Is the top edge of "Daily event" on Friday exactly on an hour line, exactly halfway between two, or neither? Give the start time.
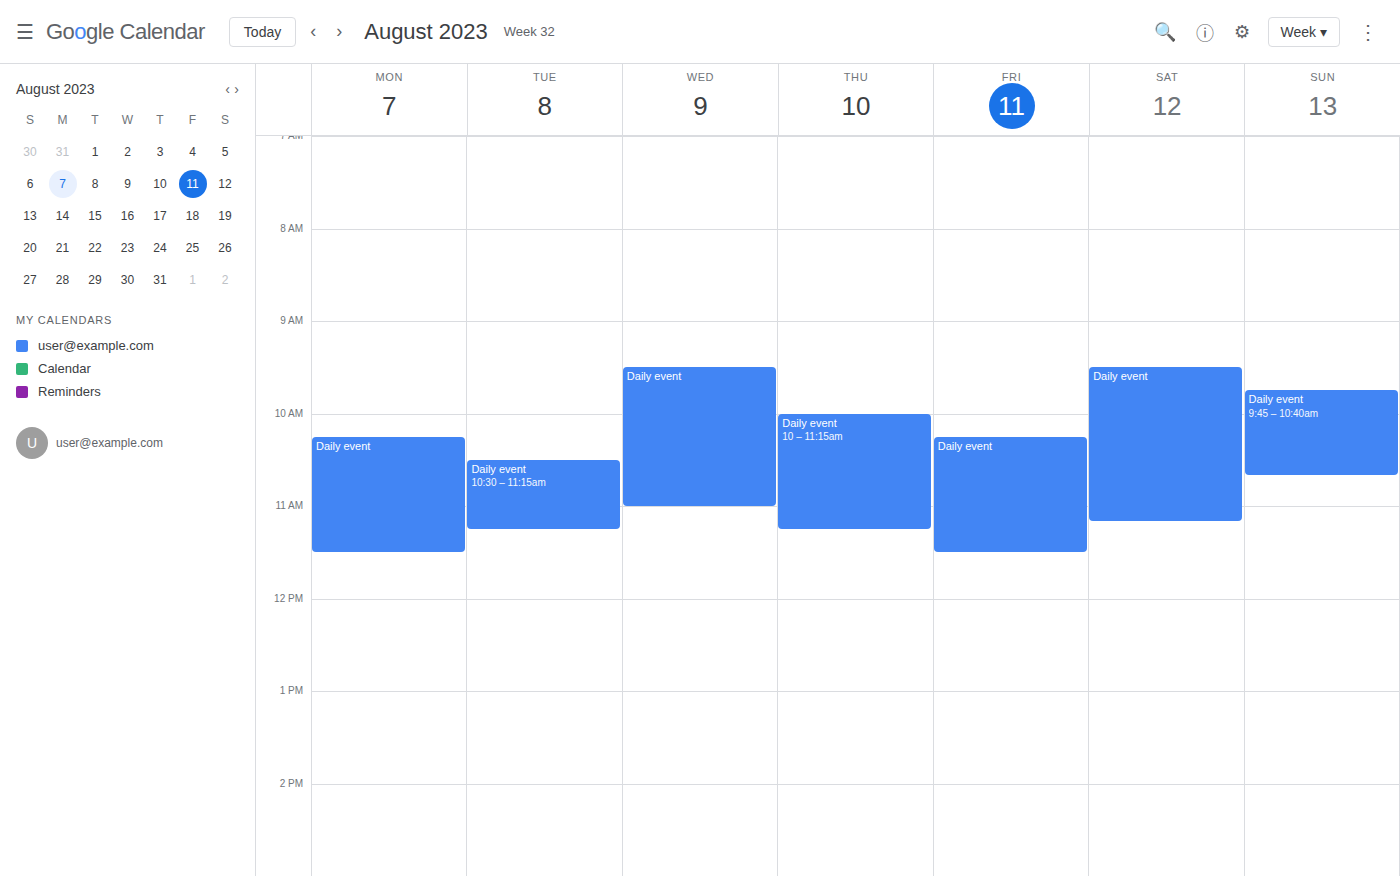
10:15 AM -- neither: a quarter of the way from the 10 AM line to the 11 AM line.